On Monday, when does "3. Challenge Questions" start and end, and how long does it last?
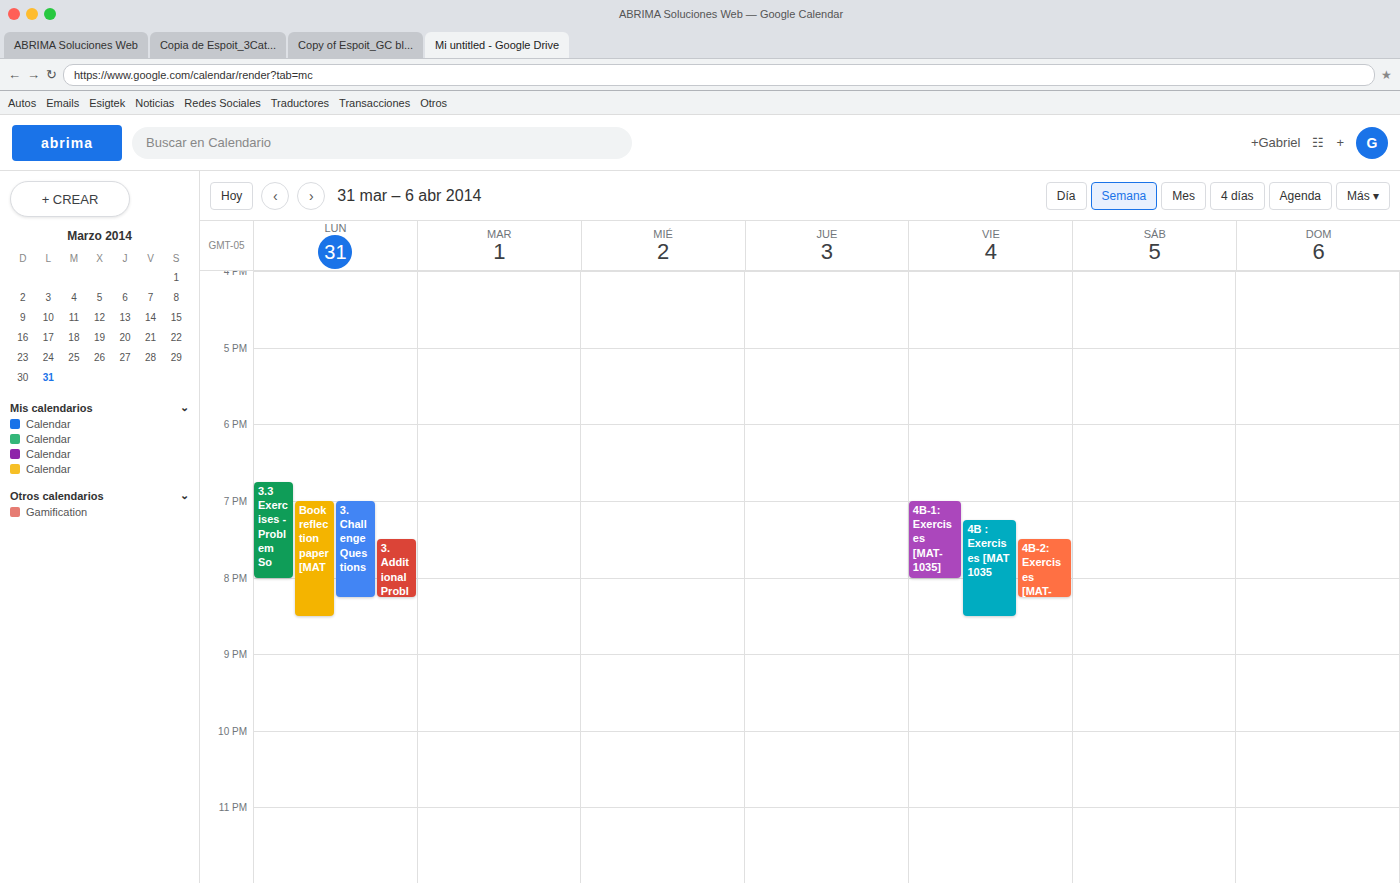
7:00 PM to 8:15 PM, 1 hour 15 minutes